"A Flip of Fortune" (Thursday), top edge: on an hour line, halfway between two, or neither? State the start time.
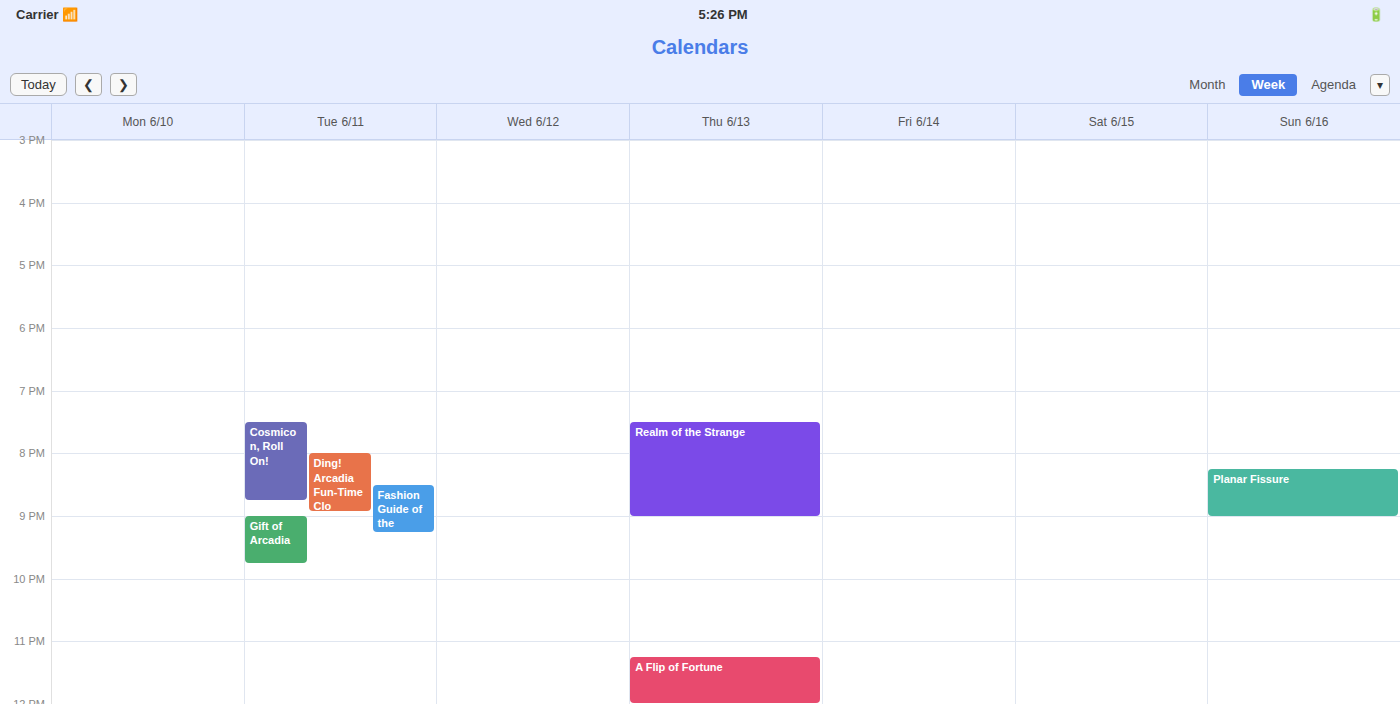
11:15 PM -- neither: a quarter of the way from the 11 PM line to the 12 AM line.